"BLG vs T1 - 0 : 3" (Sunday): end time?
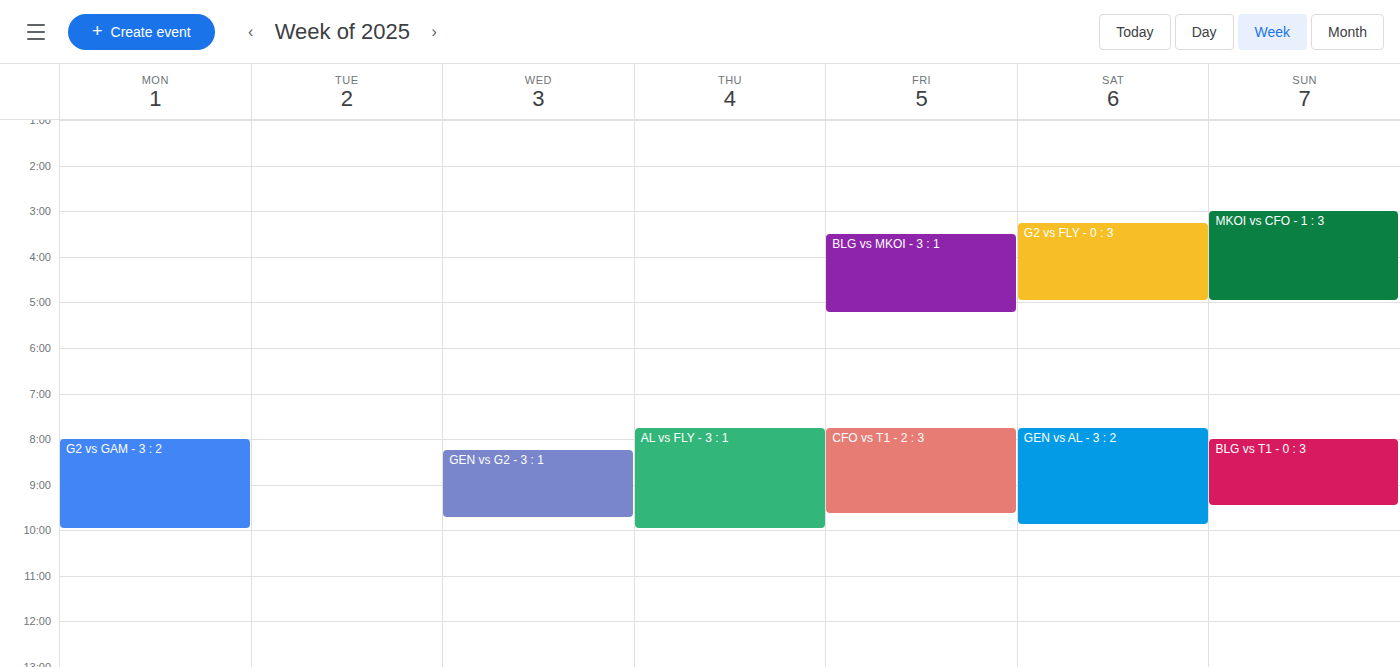
9:30 AM